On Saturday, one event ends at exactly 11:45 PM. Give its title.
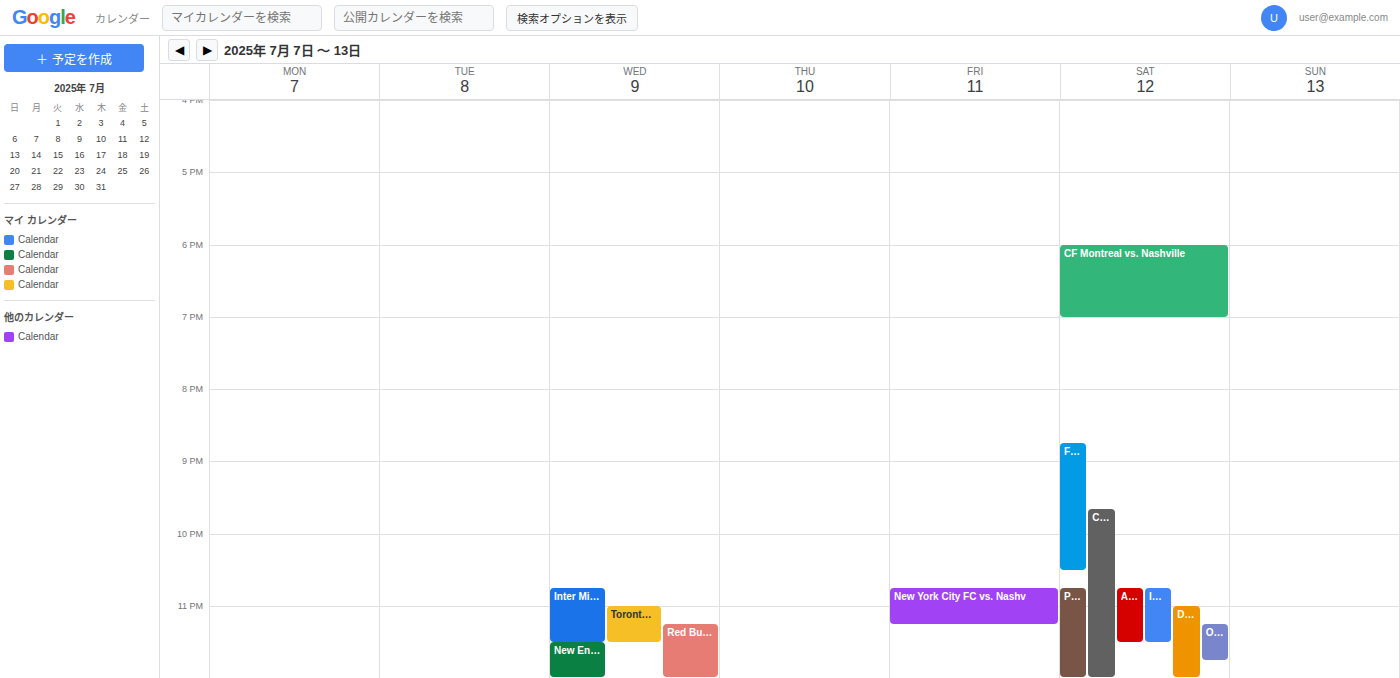
"Orlando City vs. Nashville"